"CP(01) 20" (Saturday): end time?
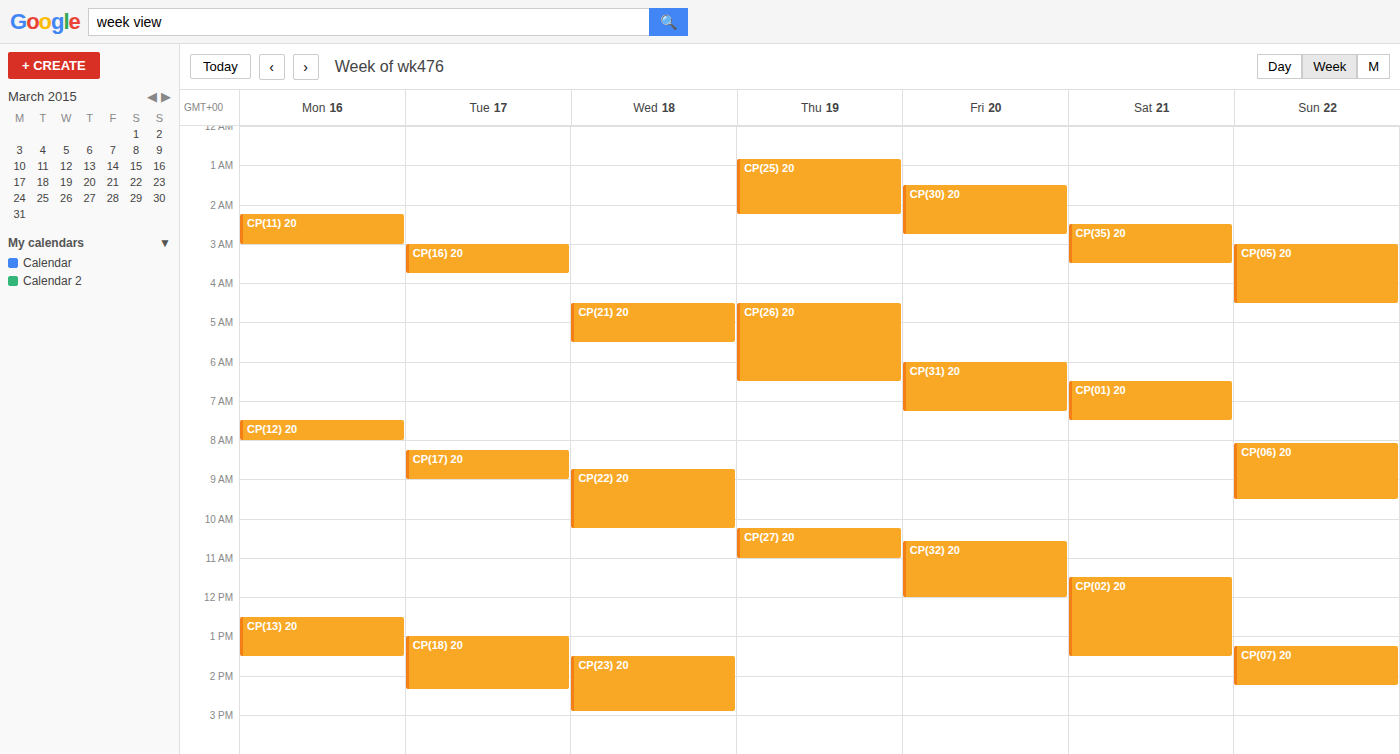
7:30 AM